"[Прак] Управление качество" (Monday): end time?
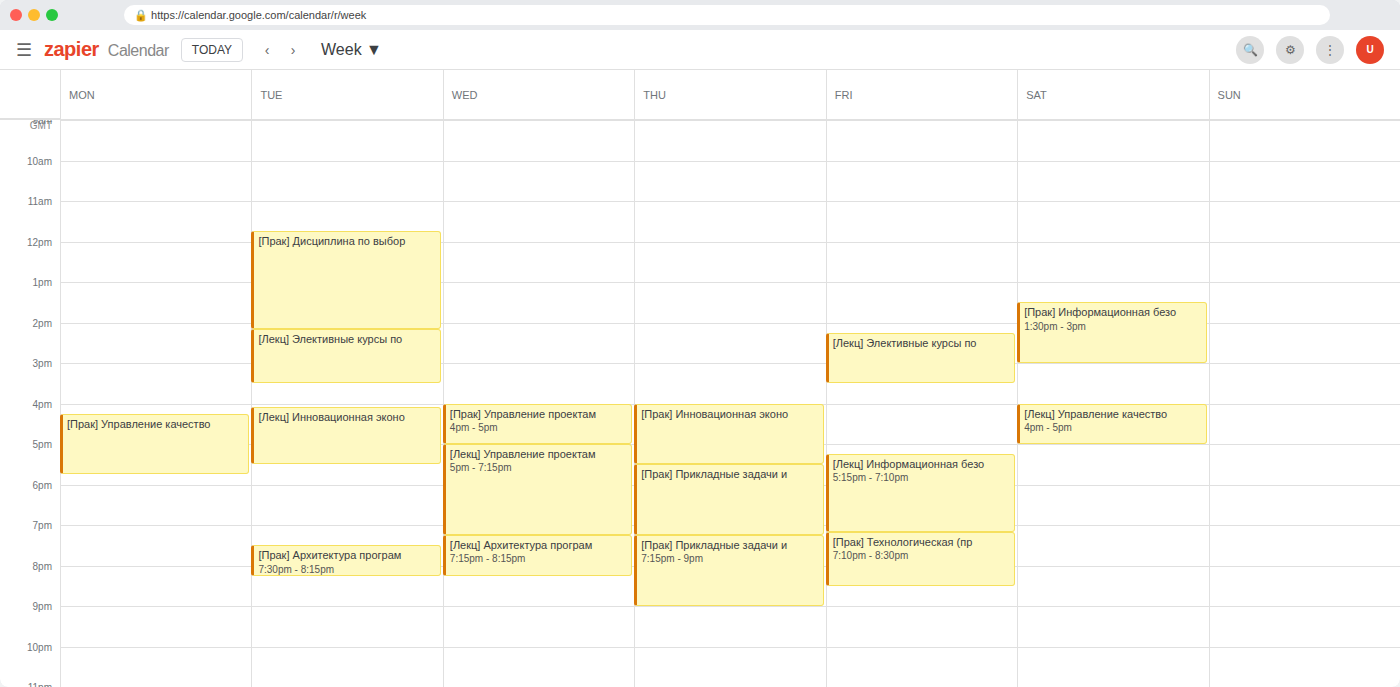
5:45 PM